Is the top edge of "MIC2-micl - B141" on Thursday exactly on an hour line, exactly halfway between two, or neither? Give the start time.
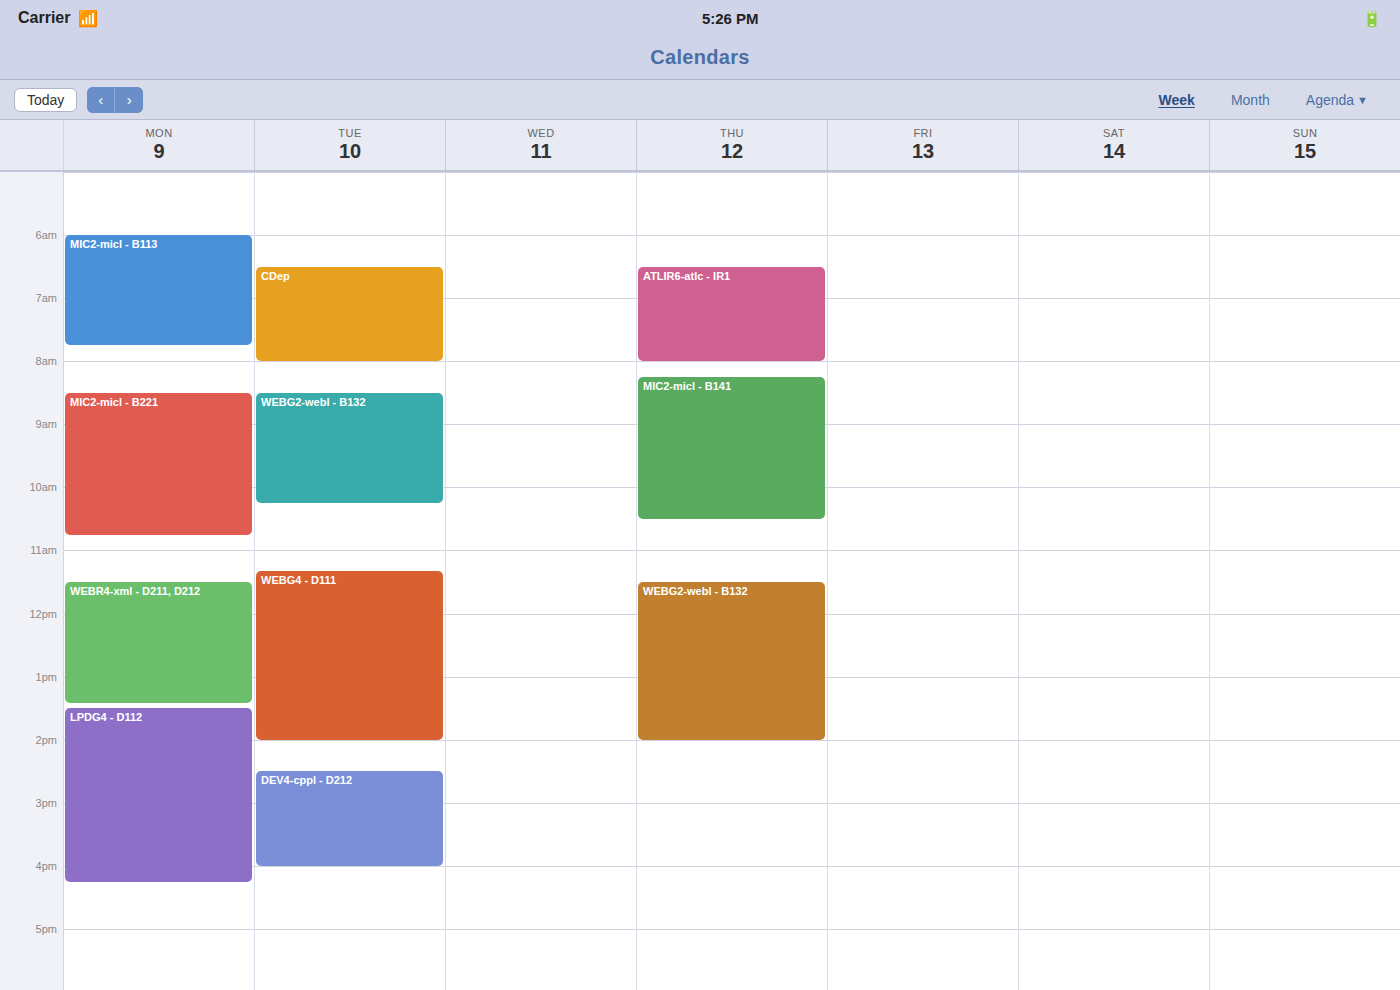
8:15 AM -- neither: a quarter of the way from the 8 AM line to the 9 AM line.